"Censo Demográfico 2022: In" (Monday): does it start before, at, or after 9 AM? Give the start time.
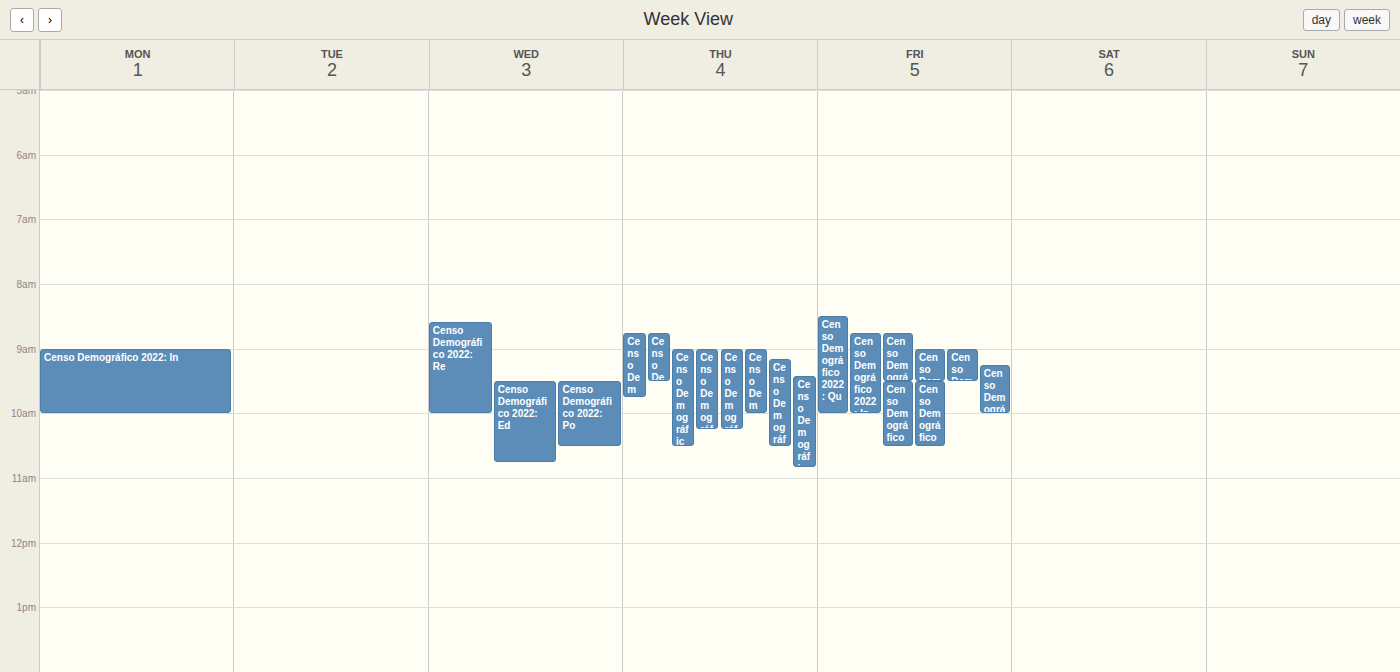
9:00 AM -- exactly at 9 AM, on the 9 AM line.